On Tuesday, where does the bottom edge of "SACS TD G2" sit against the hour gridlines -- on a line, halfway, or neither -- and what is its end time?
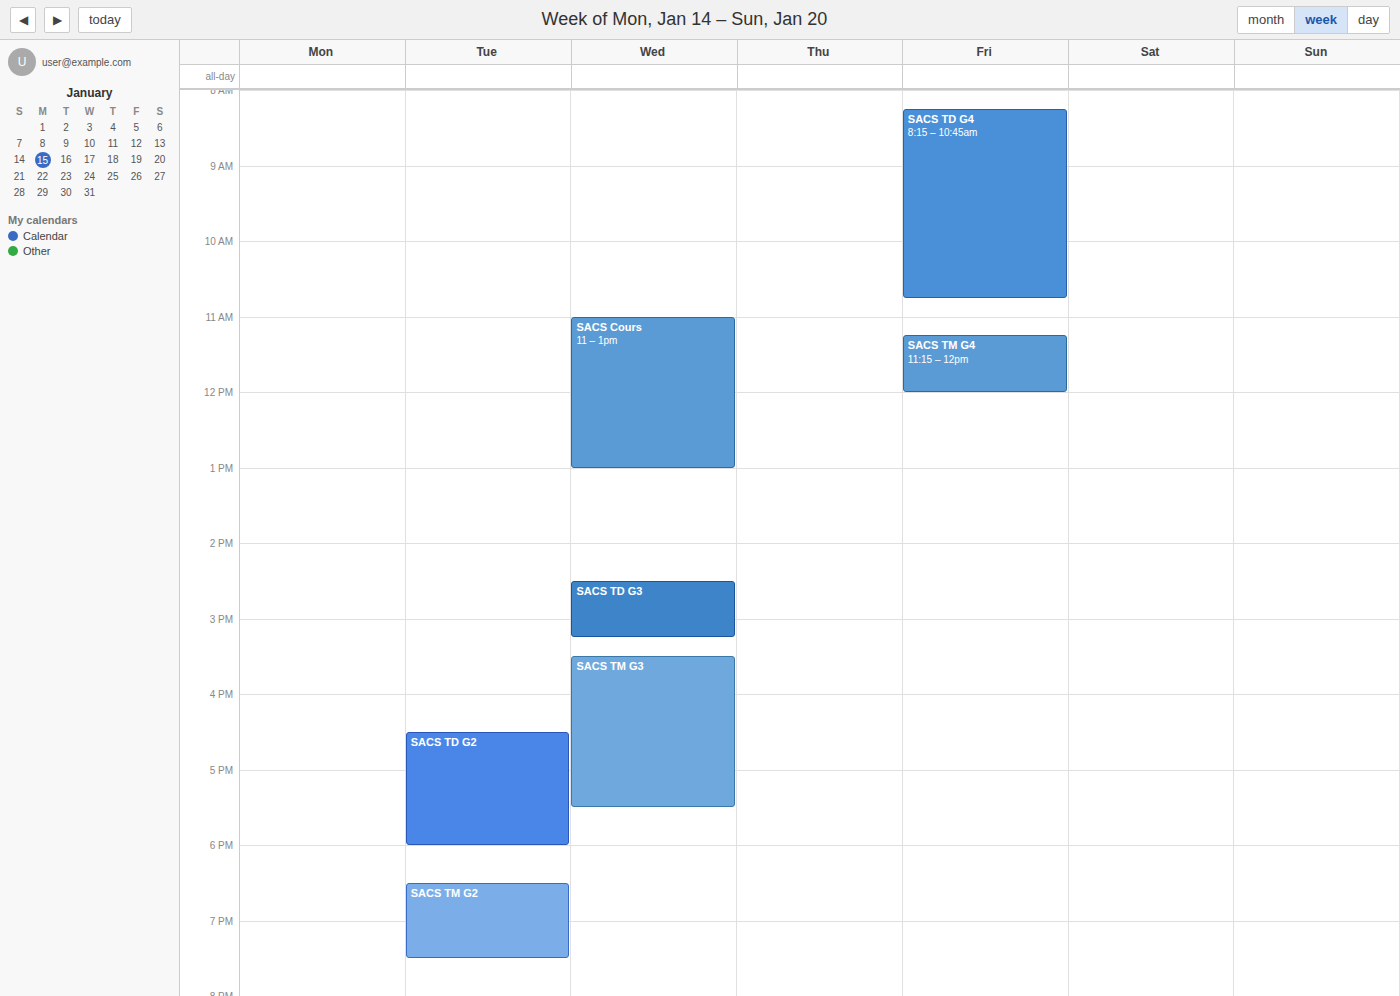
6:00 PM -- exactly on the 6 PM line.